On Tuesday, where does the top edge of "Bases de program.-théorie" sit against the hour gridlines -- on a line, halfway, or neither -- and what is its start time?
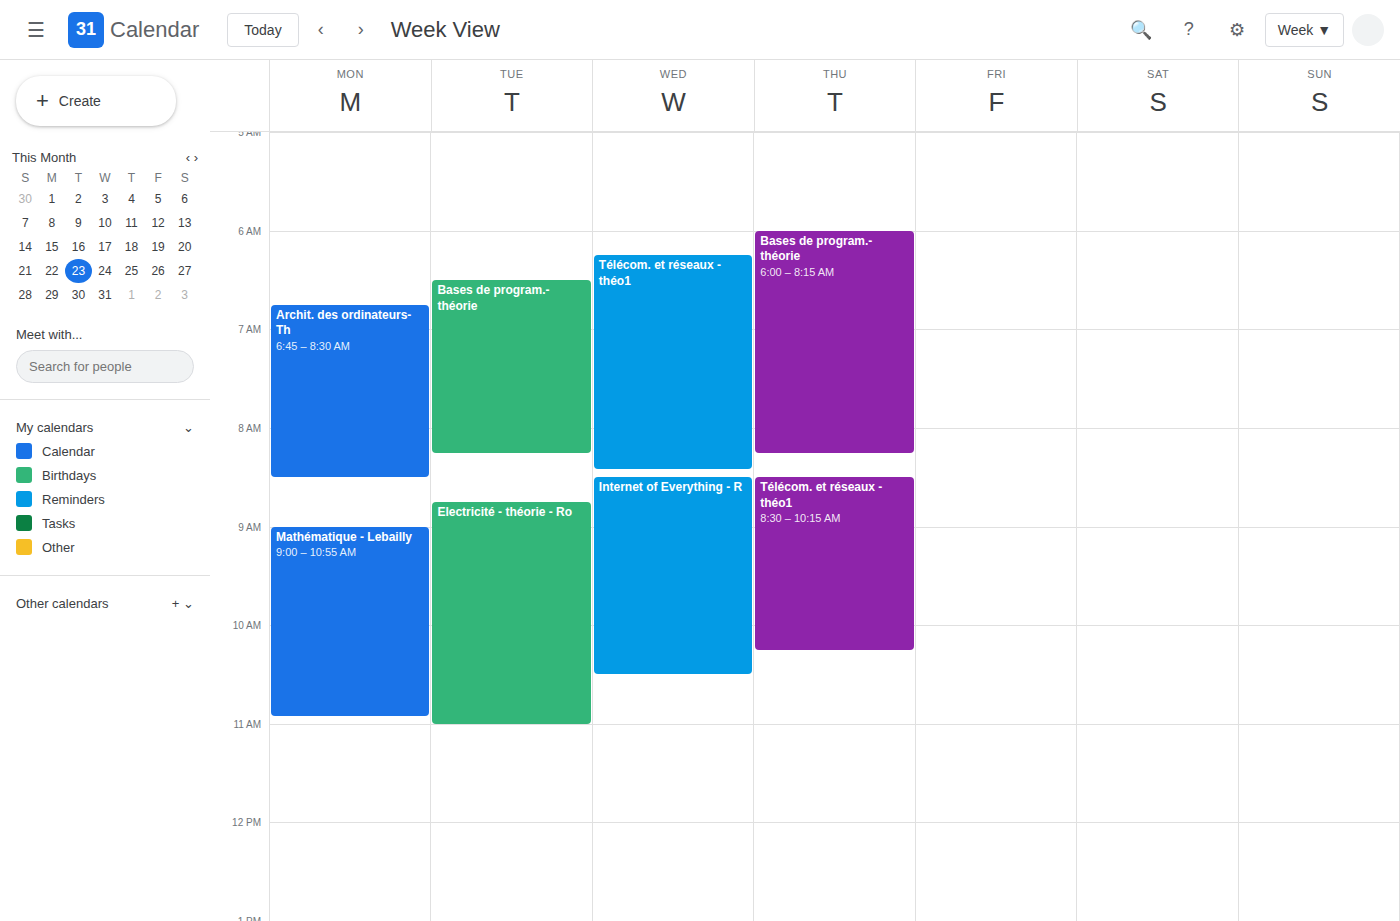
6:30 AM -- halfway between the 6 AM and 7 AM lines.